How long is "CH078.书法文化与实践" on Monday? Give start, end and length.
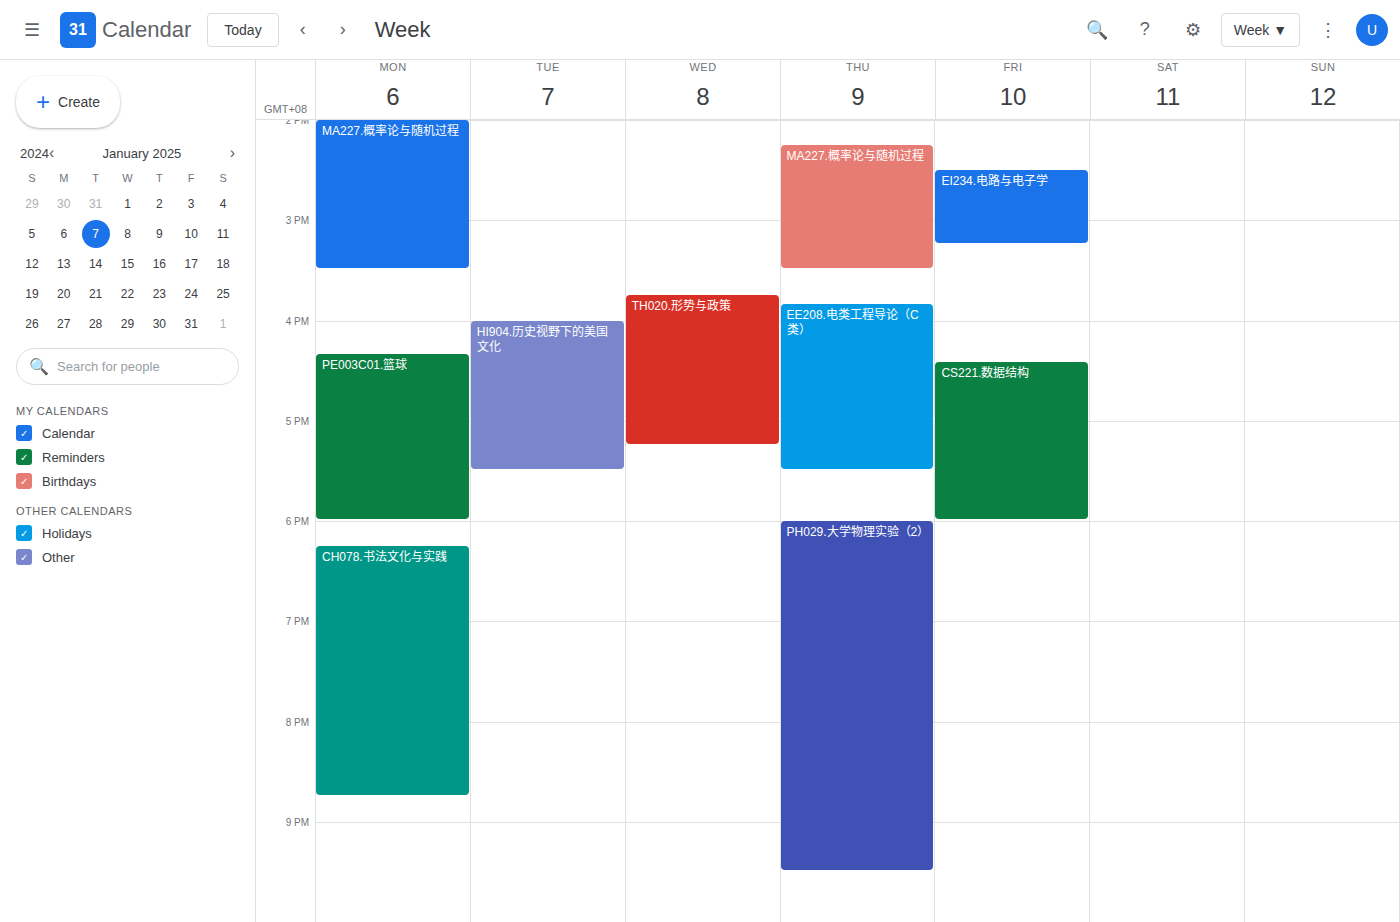
6:15 PM to 8:45 PM, 2 hours 30 minutes